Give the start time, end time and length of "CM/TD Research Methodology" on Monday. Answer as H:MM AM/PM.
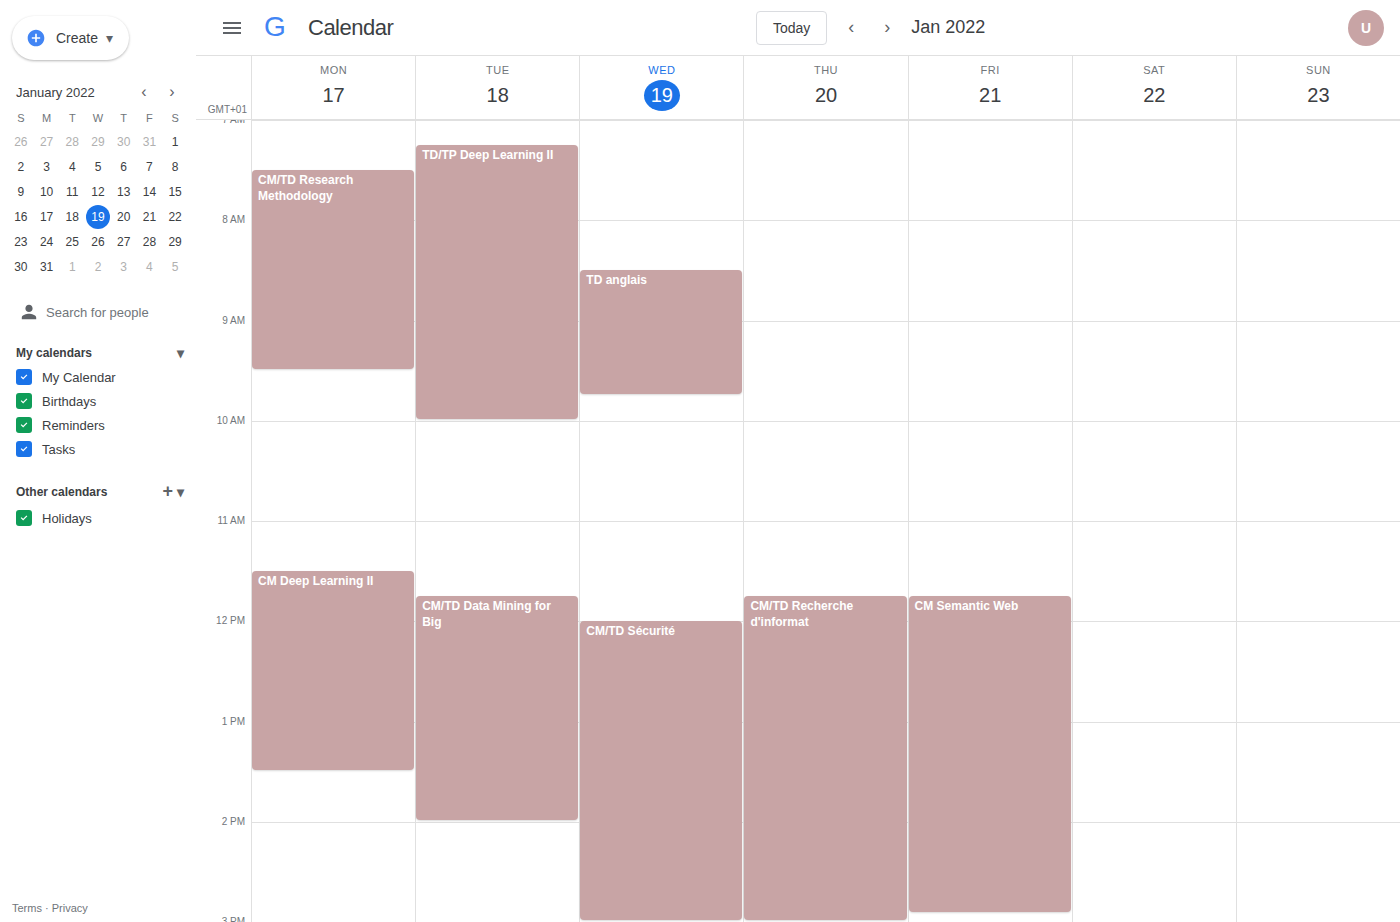
7:30 AM to 9:30 AM, 2 hours